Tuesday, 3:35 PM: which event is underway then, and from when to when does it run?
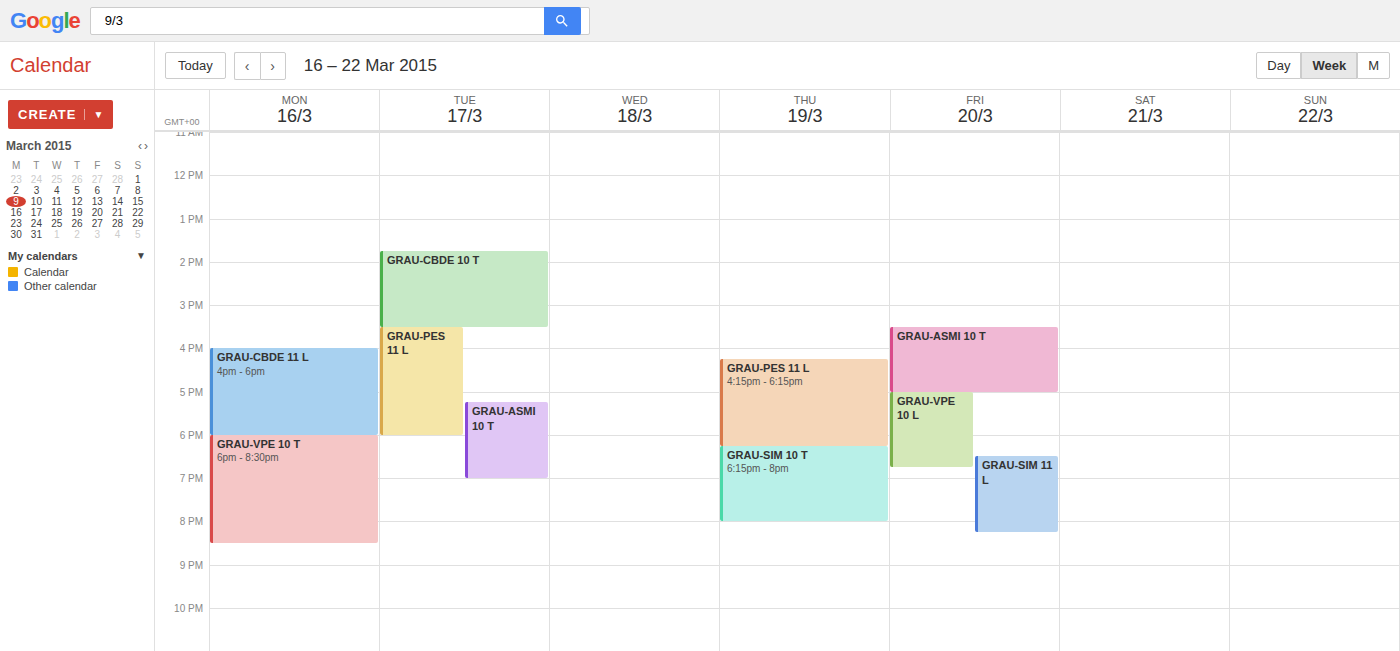
"GRAU-PES 11 L", 3:30 PM to 6:00 PM